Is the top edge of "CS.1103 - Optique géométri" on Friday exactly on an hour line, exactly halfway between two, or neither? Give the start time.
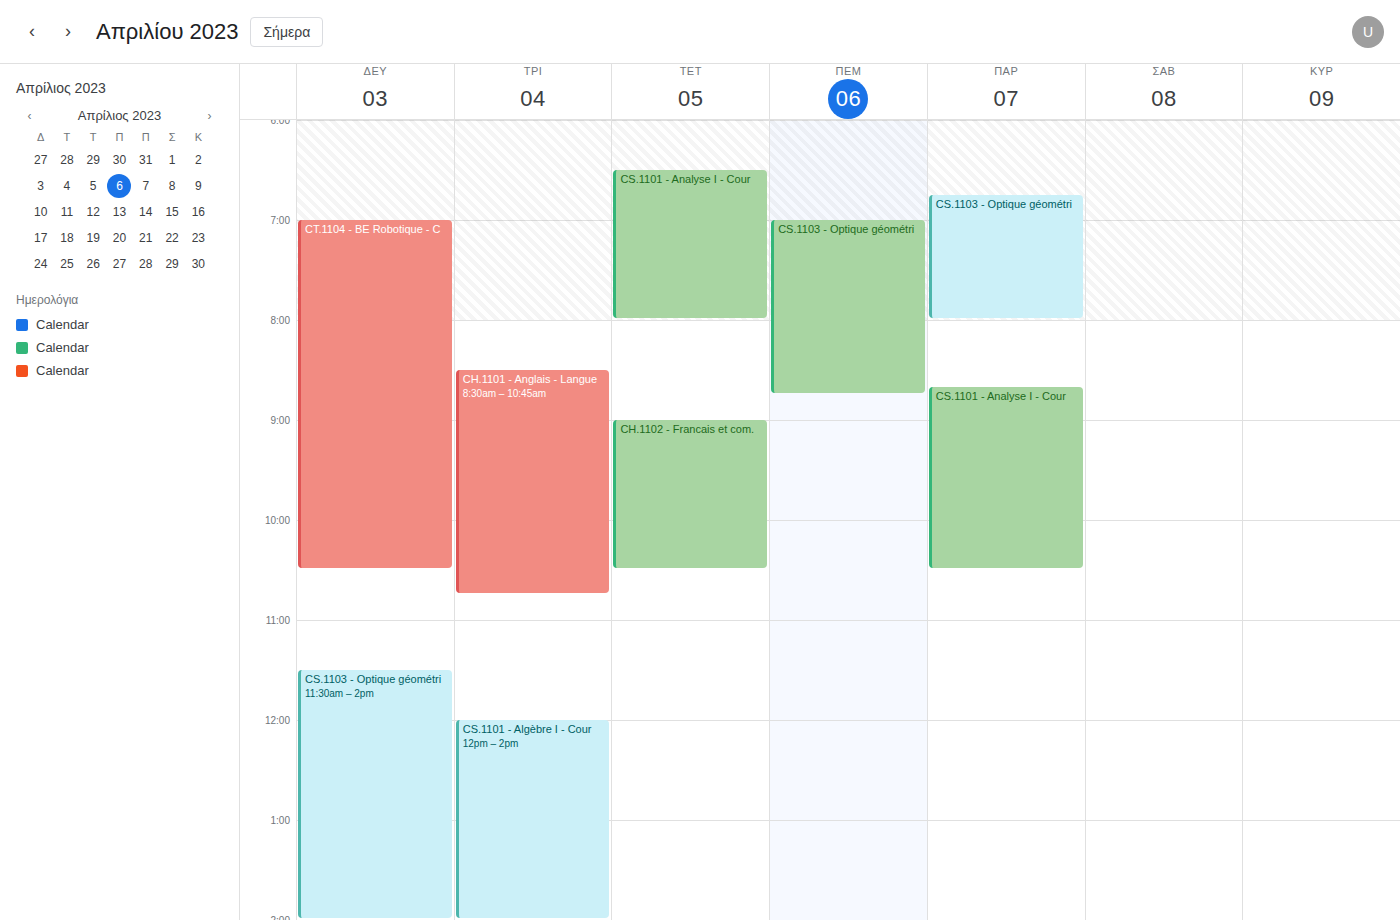
06:45 -- neither: three quarters of the way from the 06:00 line to the 07:00 line.